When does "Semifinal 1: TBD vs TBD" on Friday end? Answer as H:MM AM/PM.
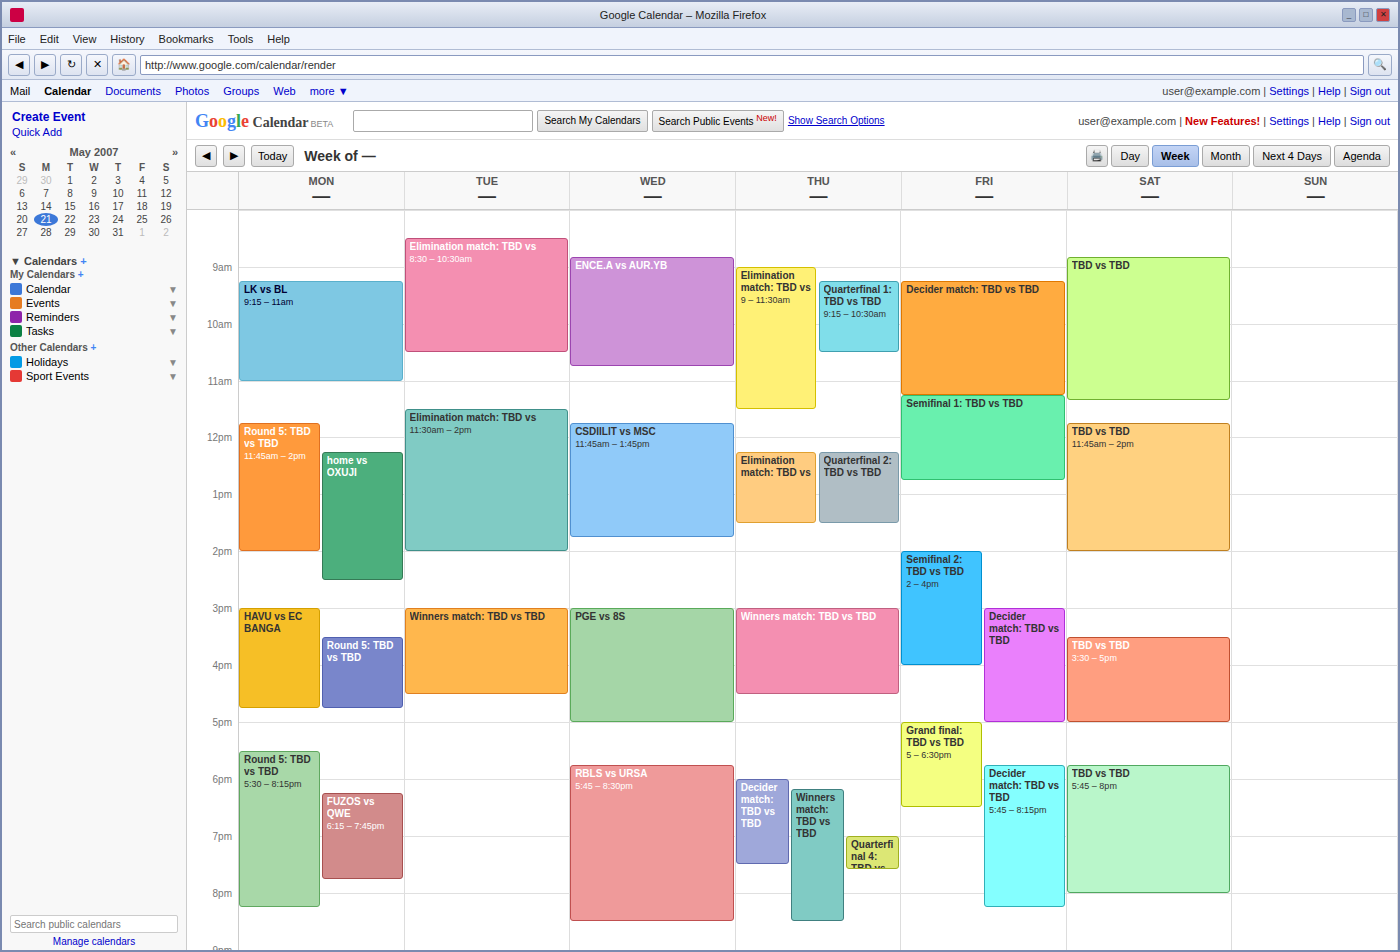
12:45 PM